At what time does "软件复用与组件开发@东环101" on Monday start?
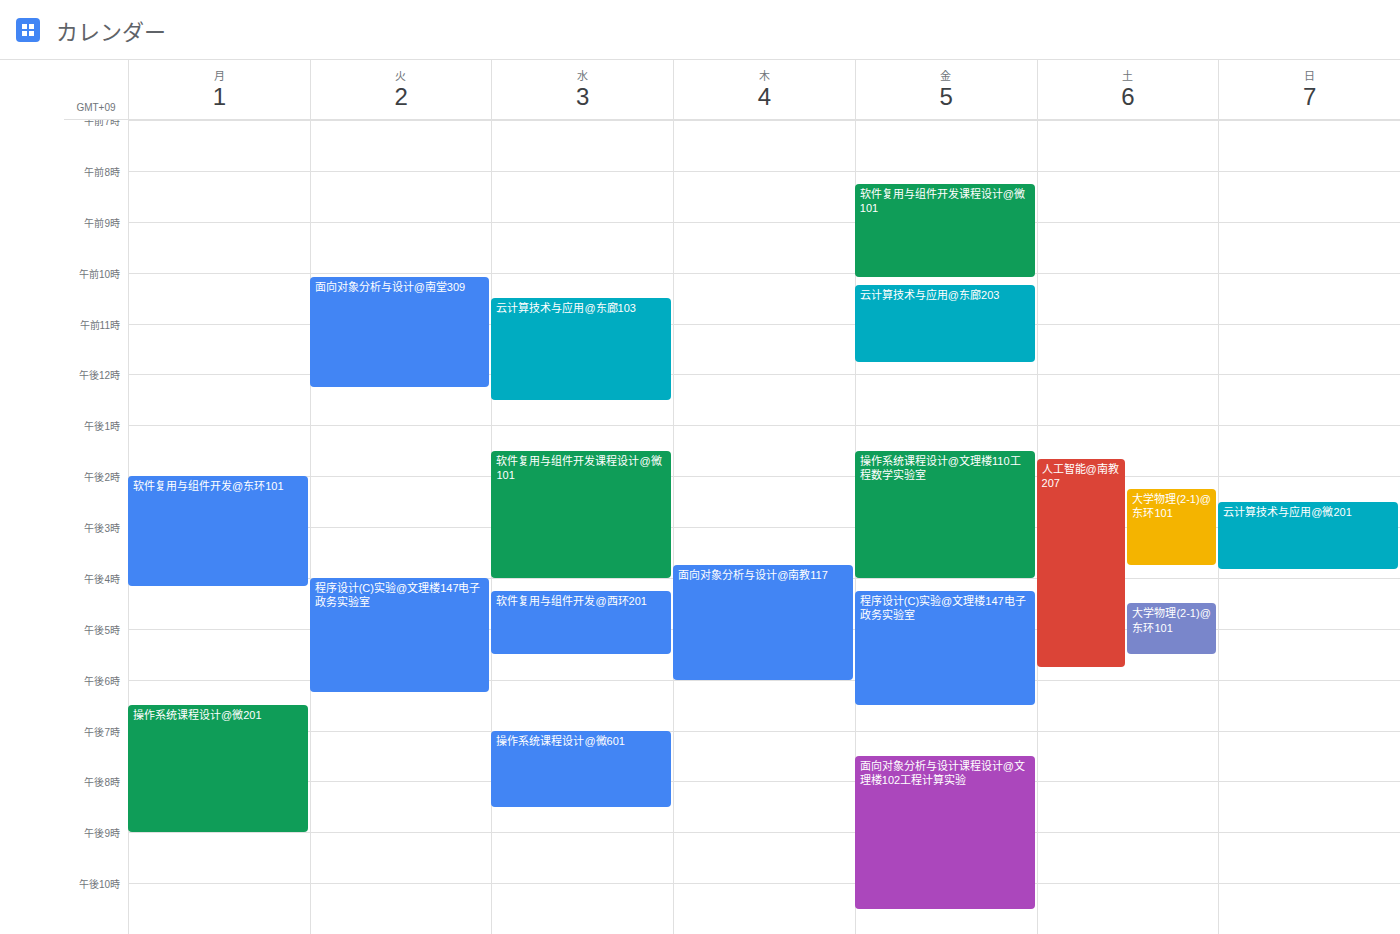
2:00 PM